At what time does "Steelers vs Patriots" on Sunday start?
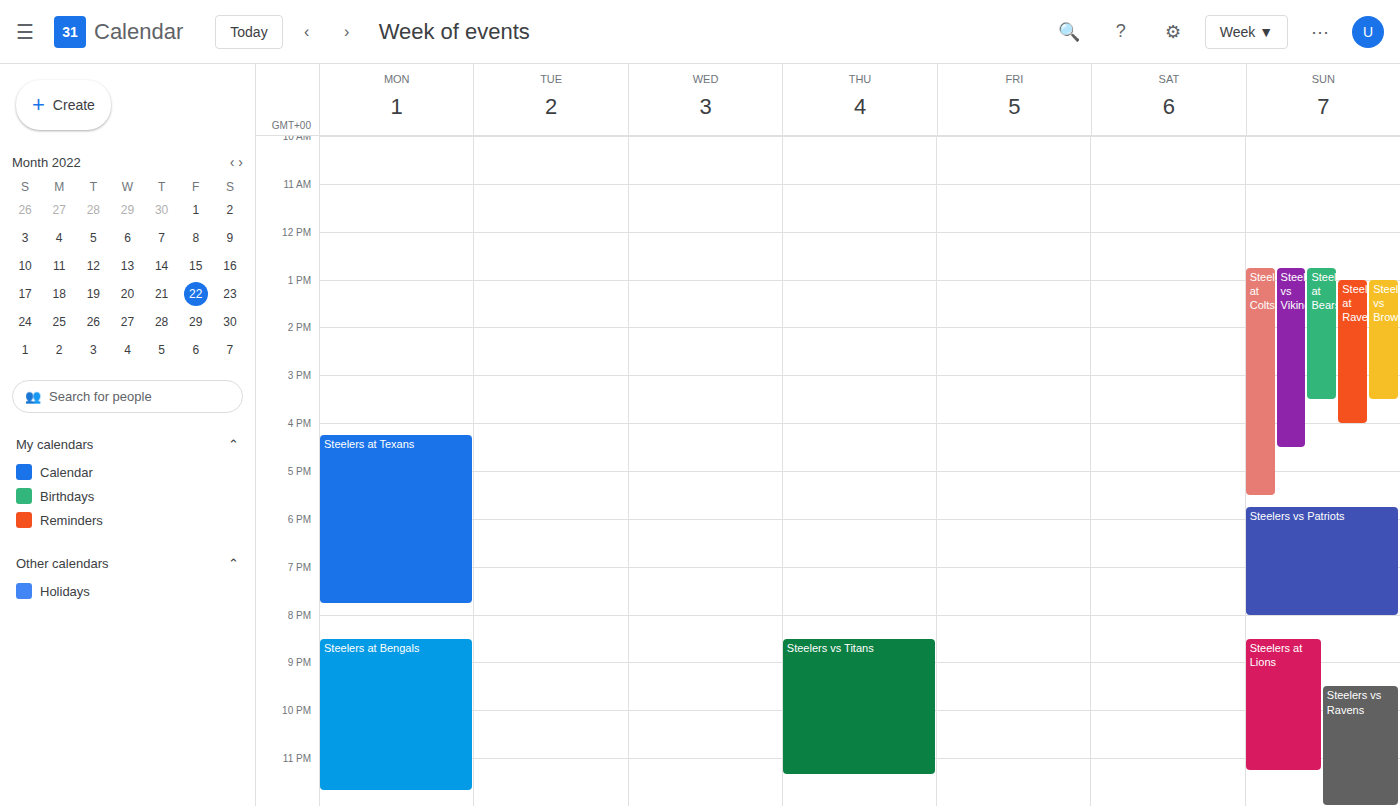
5:45 PM